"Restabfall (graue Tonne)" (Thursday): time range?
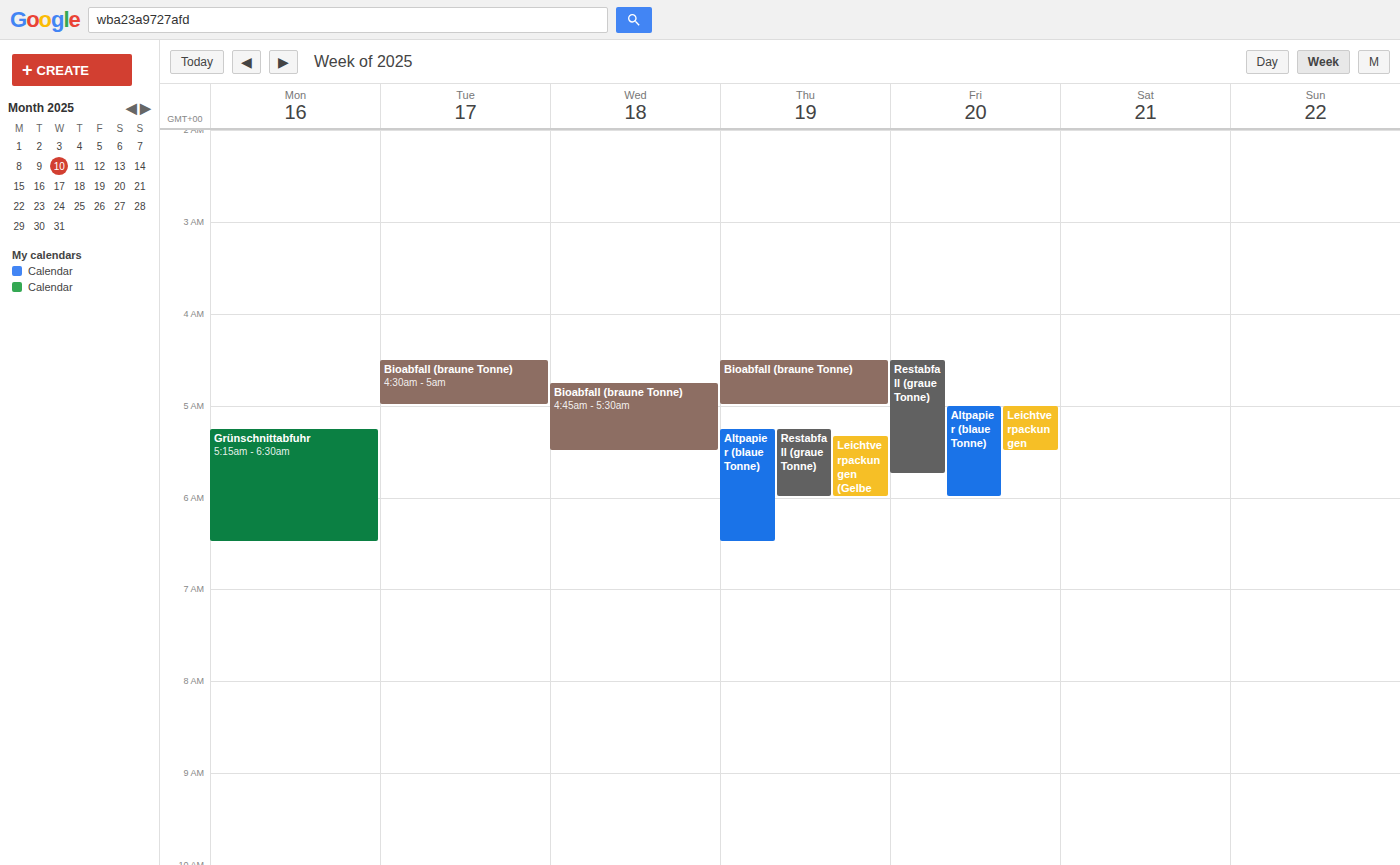
5:15 AM to 6:00 AM